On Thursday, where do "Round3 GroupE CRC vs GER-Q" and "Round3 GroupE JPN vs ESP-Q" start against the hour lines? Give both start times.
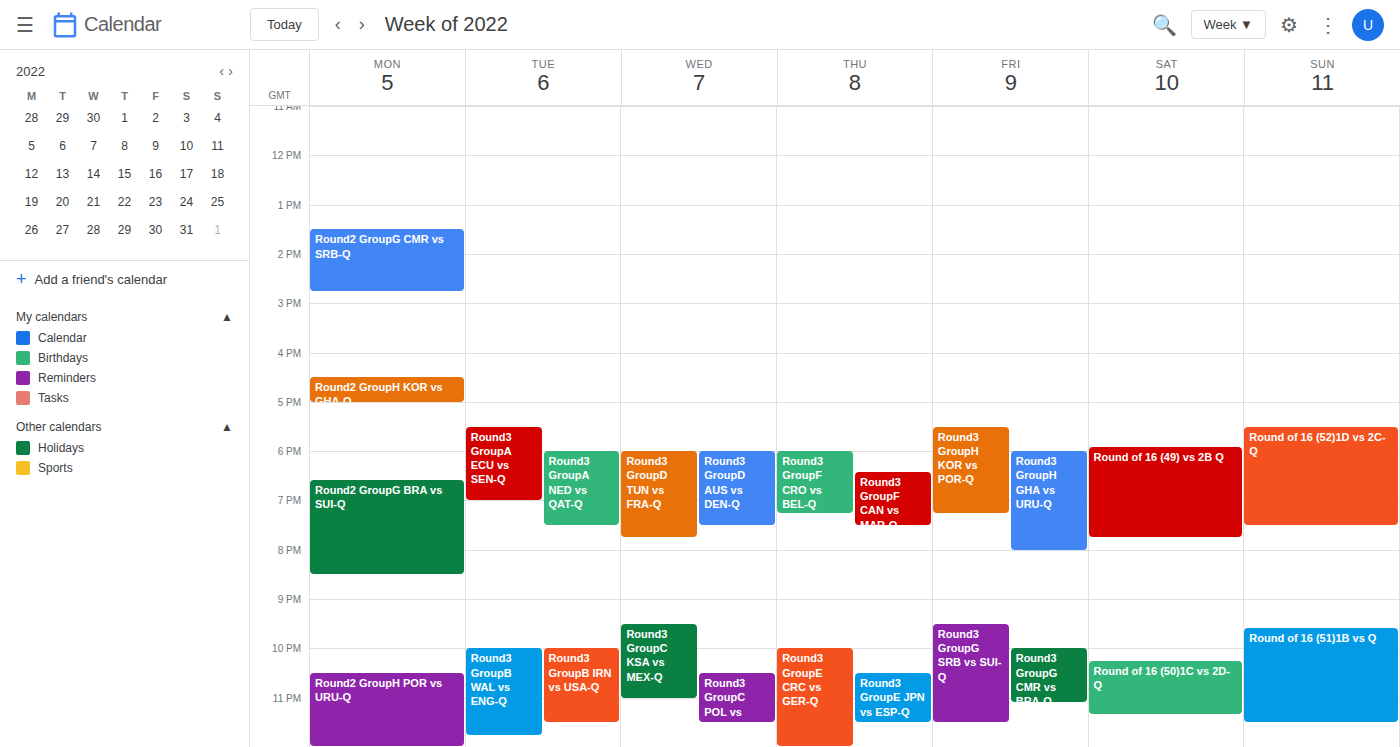
"Round3 GroupE CRC vs GER-Q": 10:00 PM, exactly on the 10 PM line. "Round3 GroupE JPN vs ESP-Q": 10:30 PM, halfway between the 10 PM and 11 PM lines.